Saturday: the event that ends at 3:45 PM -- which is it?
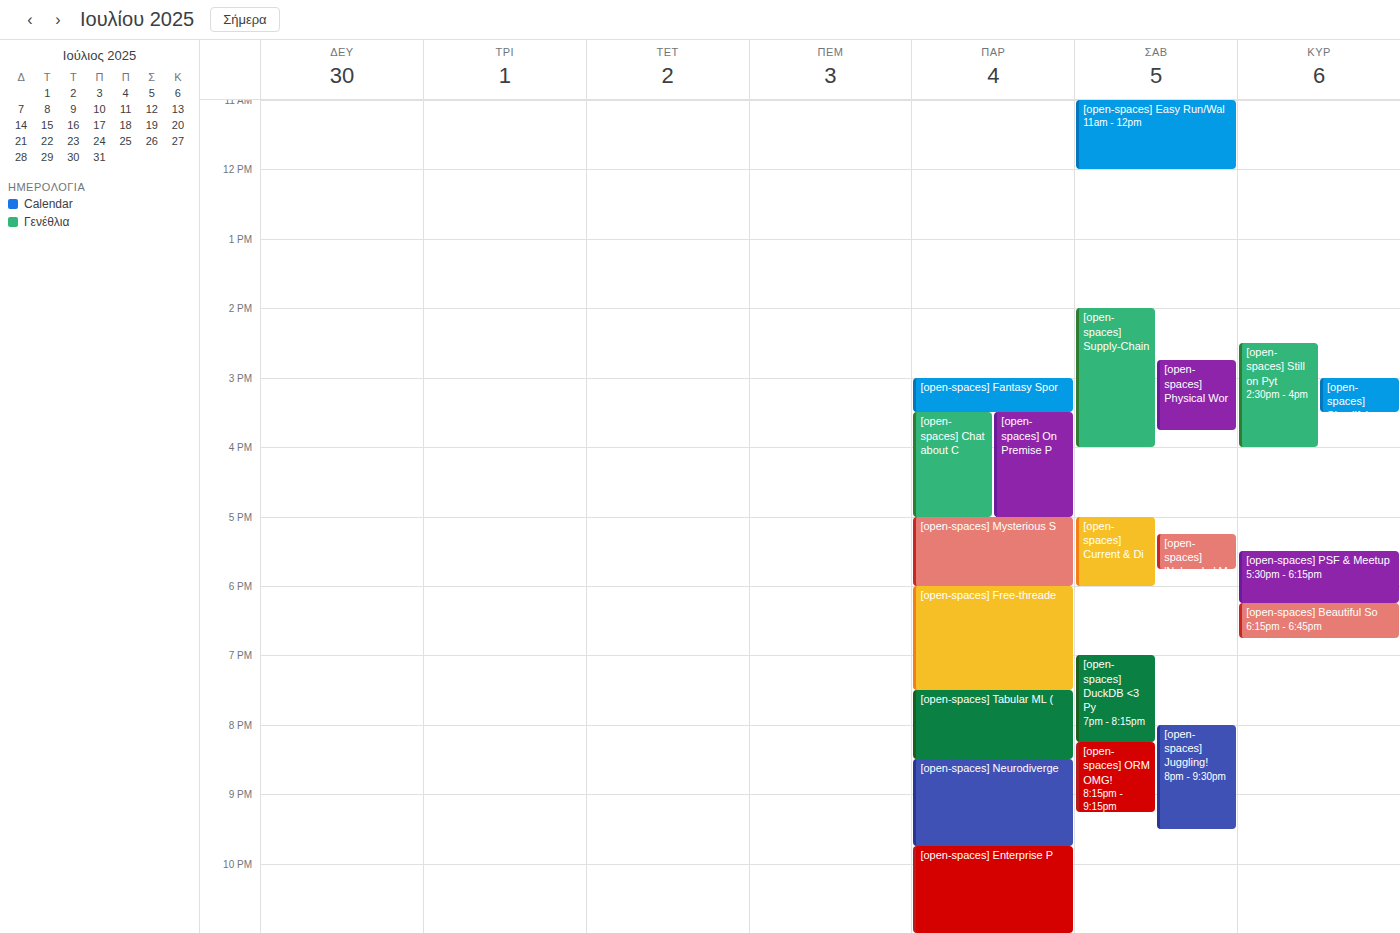
"[open-spaces] Physical Wor"